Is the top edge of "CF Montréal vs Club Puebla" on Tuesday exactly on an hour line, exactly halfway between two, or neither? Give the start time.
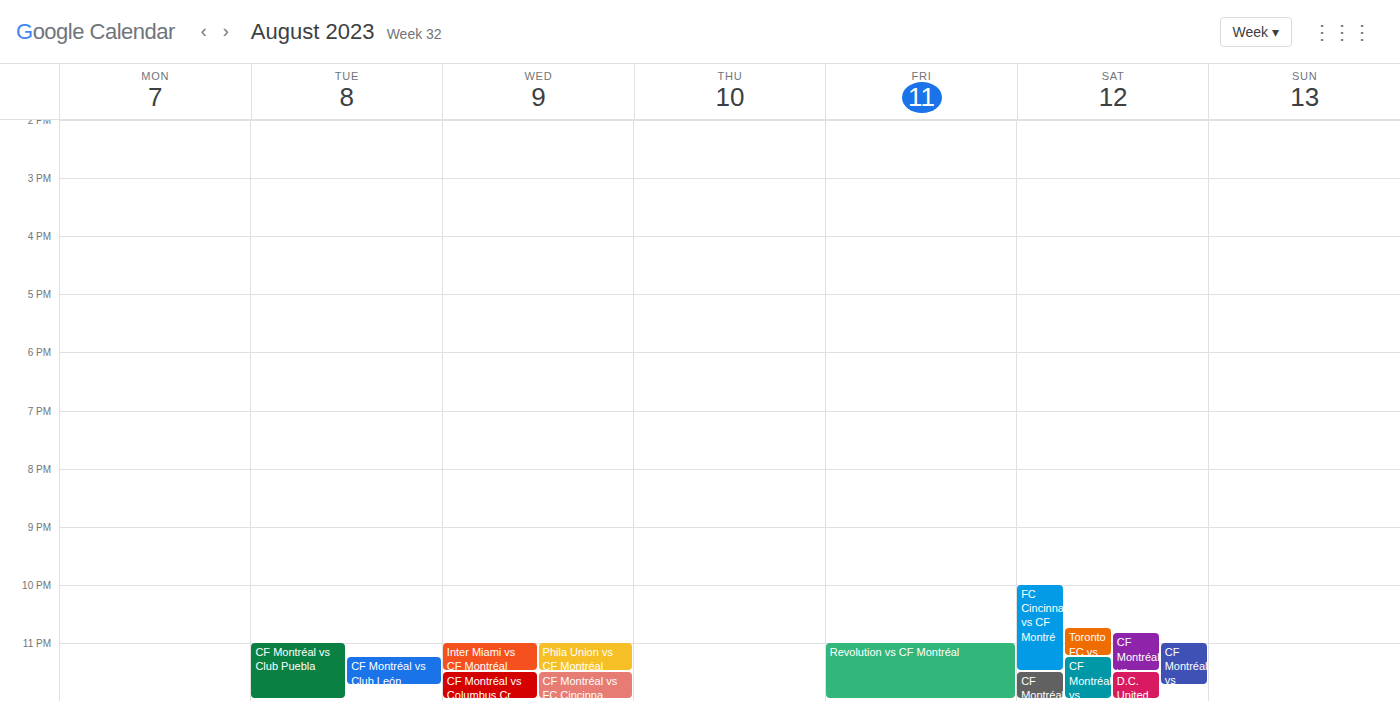
11:00 PM -- exactly on the 11 PM line.